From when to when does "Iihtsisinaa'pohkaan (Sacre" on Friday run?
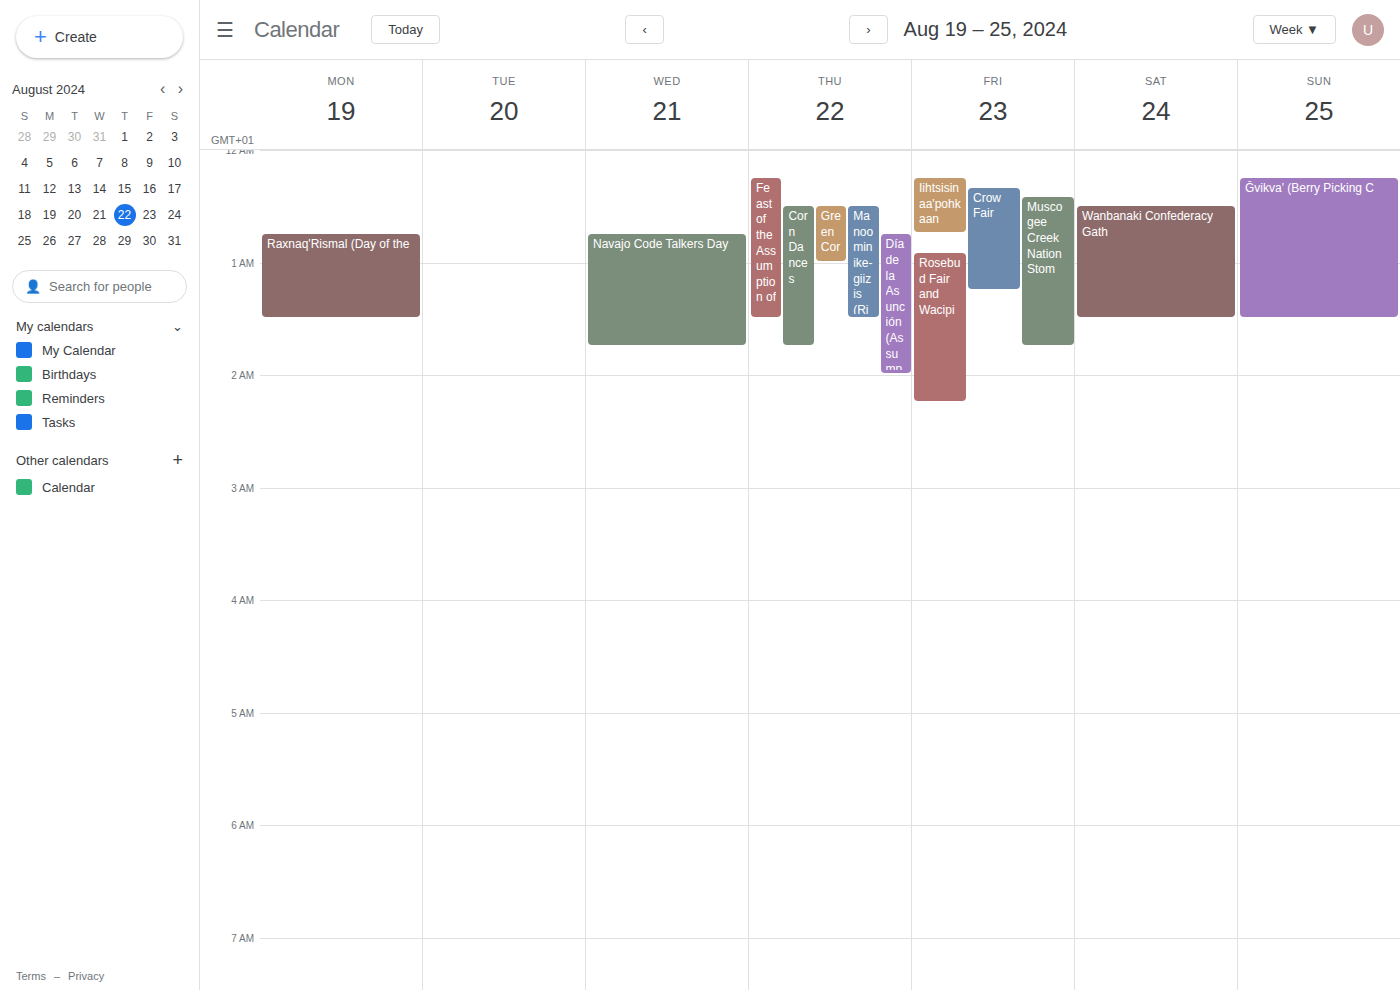
12:15 AM to 12:45 AM